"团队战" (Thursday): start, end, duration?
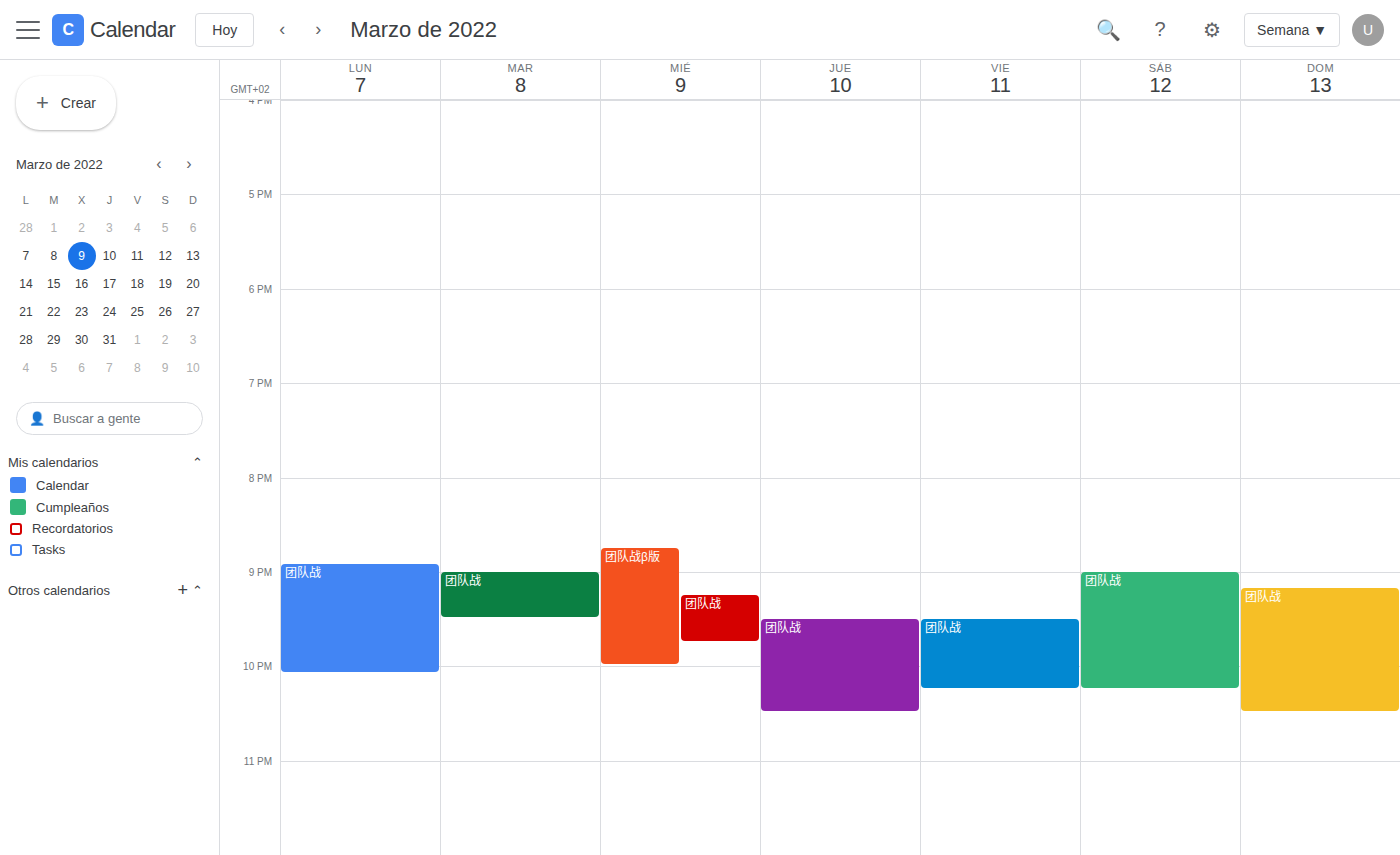
9:30 PM to 10:30 PM, 1 hour